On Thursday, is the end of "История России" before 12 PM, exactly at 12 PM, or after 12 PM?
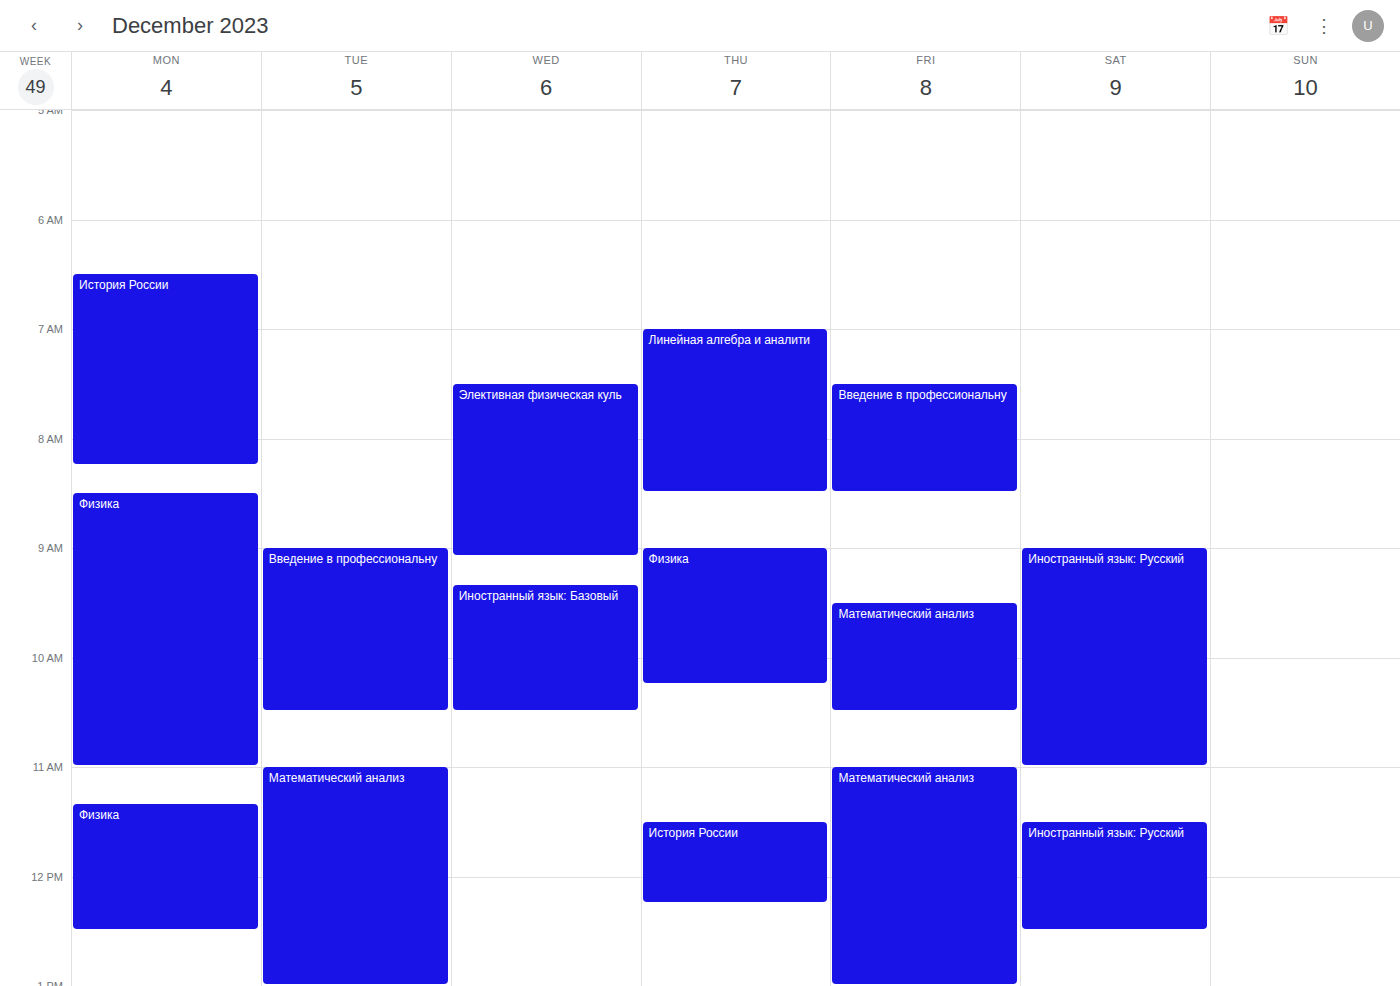
12:15 PM -- after 12 PM, 15 minutes below the 12 PM line.